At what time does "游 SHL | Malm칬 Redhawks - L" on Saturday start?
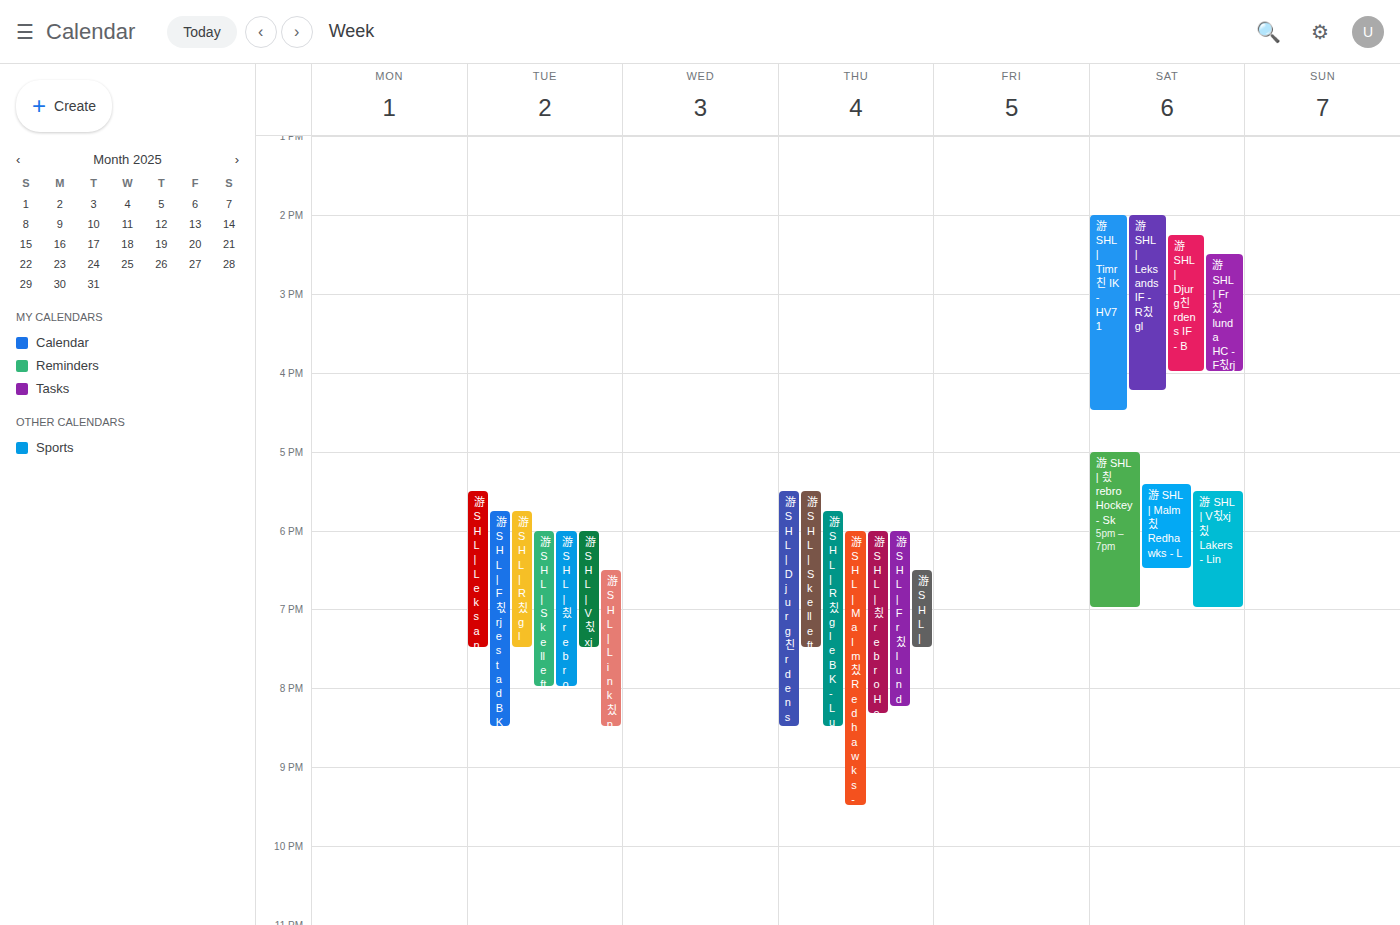
5:25 PM